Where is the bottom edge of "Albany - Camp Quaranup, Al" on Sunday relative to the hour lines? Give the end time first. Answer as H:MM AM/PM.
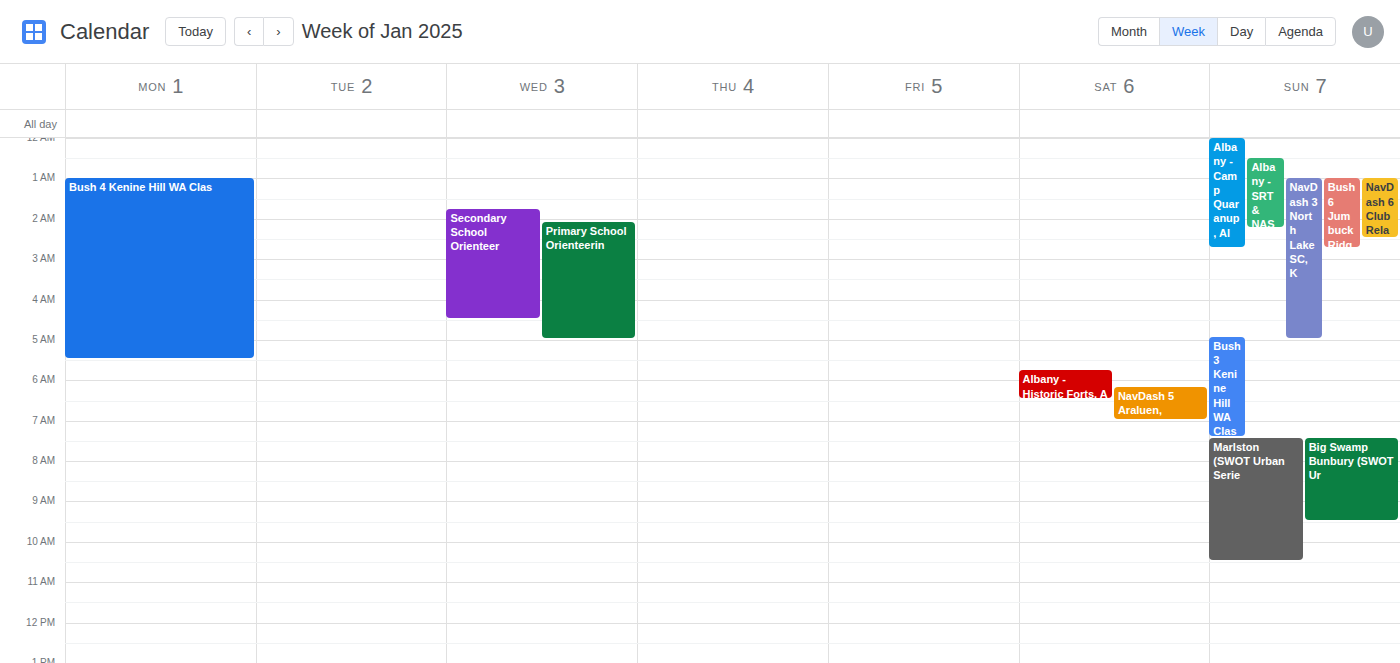
2:45 AM -- neither: three quarters of the way from the 2 AM line to the 3 AM line.